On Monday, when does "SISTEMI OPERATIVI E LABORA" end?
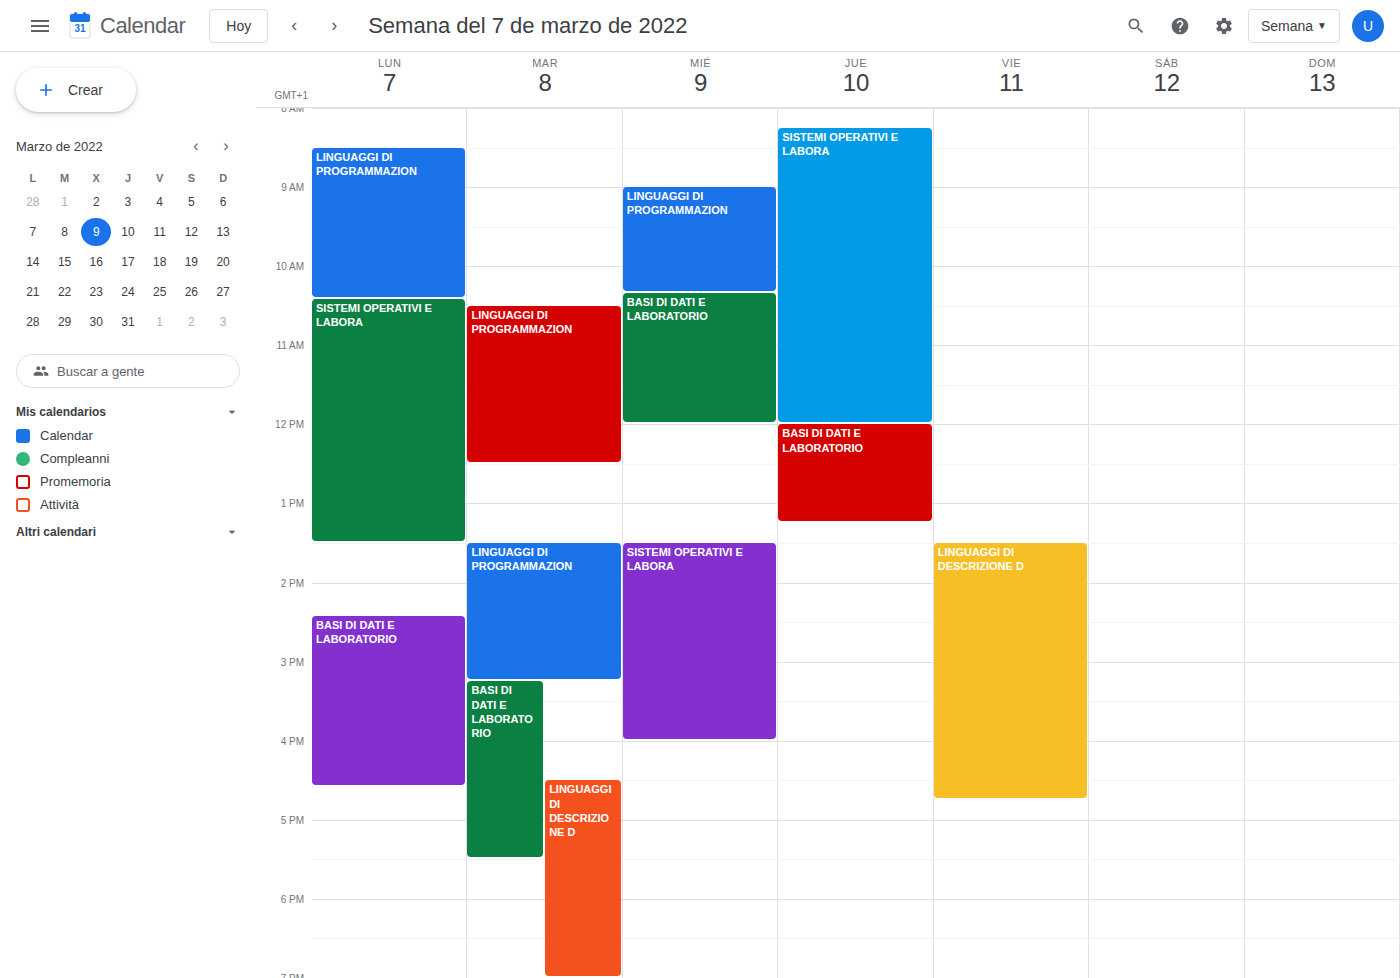
1:30 PM